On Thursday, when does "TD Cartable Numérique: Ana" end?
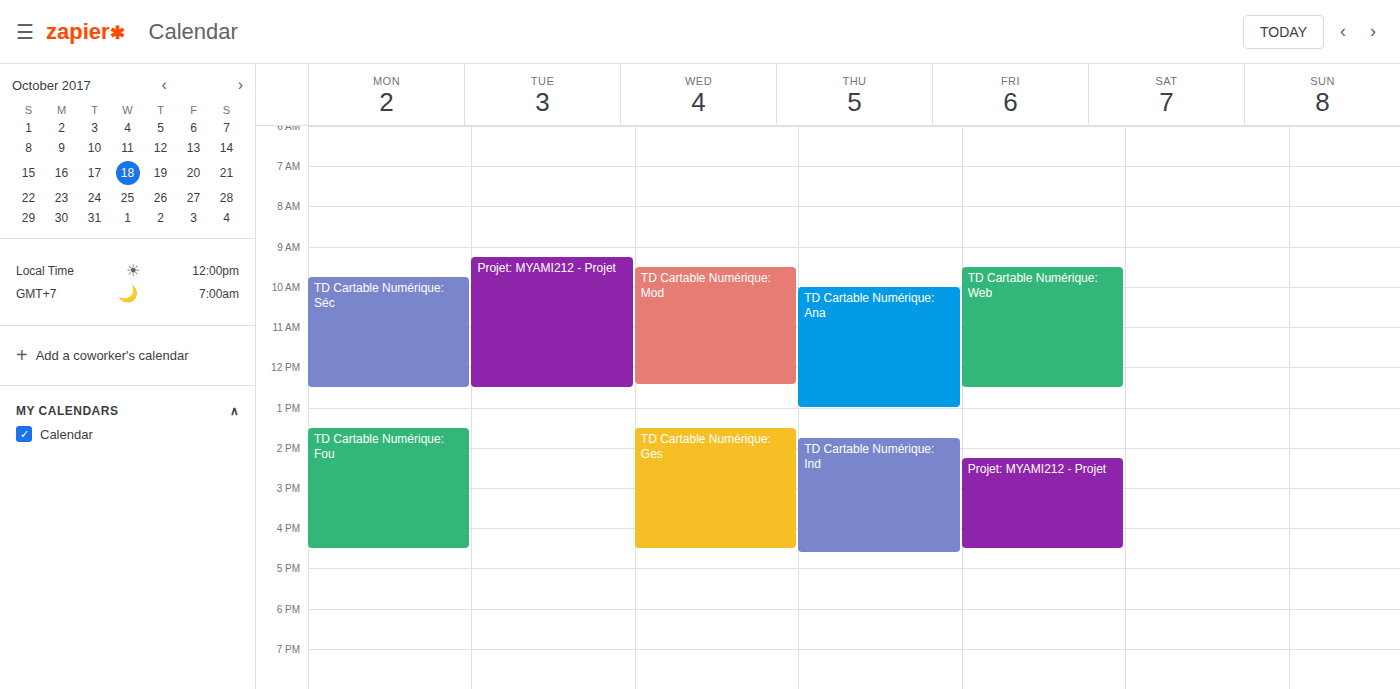
1:00 PM